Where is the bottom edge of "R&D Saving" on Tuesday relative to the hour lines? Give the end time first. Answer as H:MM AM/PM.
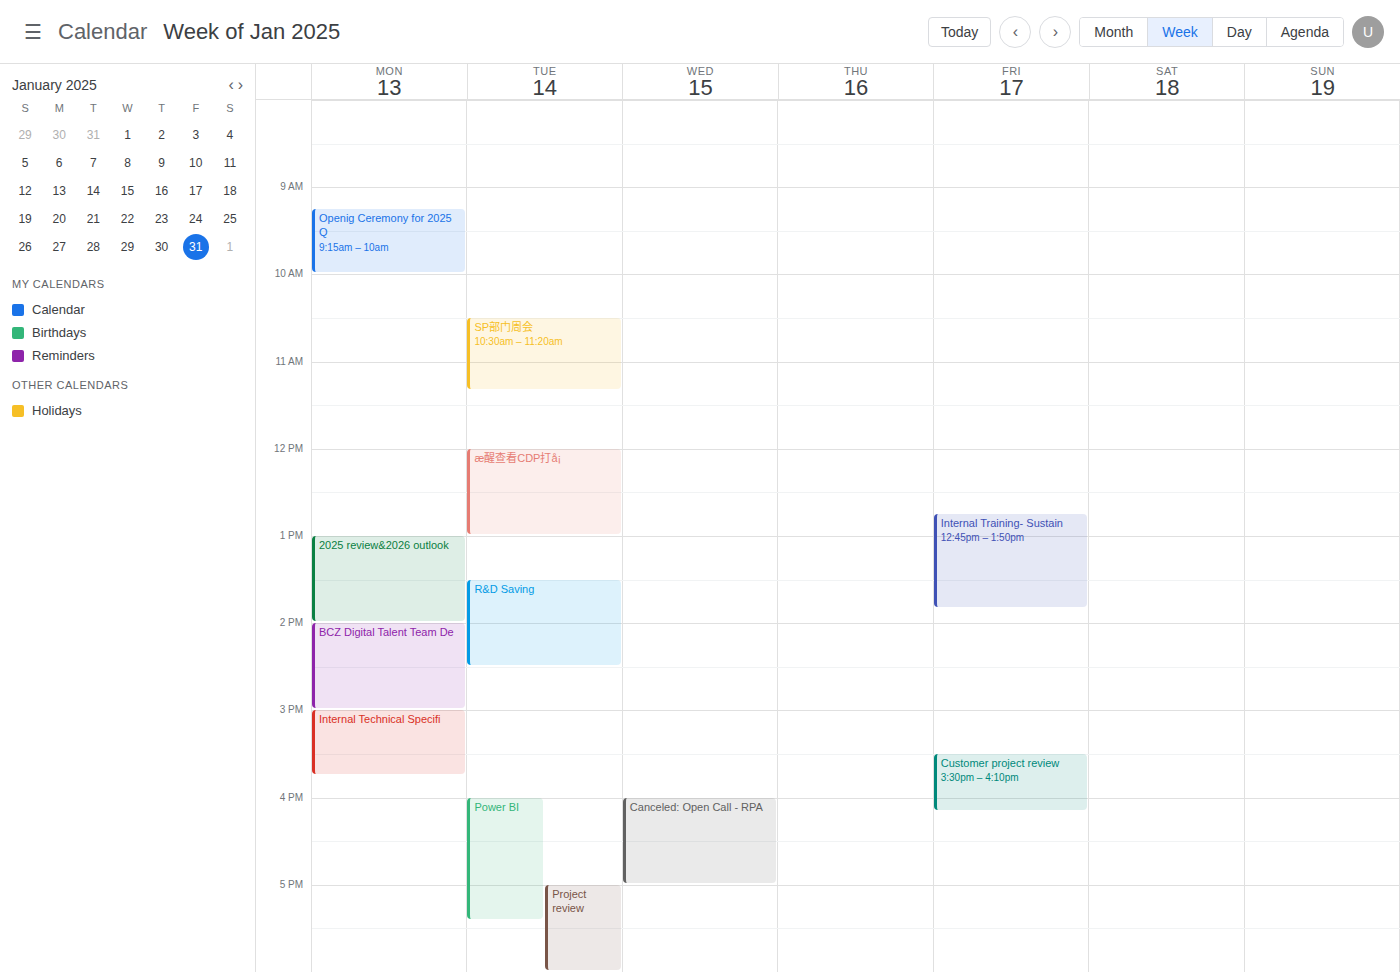
2:30 PM -- halfway between the 2 PM and 3 PM lines.